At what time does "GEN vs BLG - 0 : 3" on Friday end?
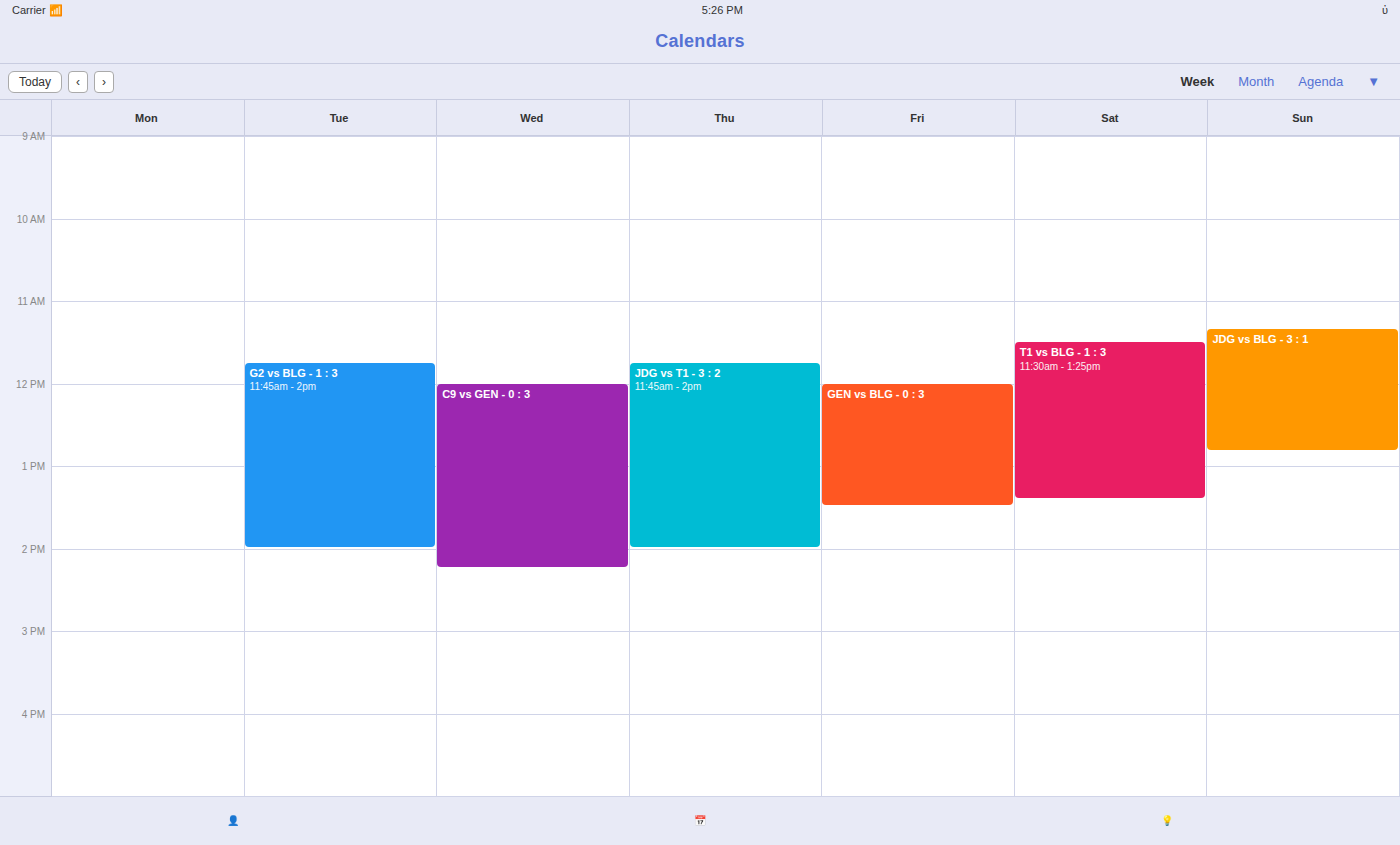
1:30 PM